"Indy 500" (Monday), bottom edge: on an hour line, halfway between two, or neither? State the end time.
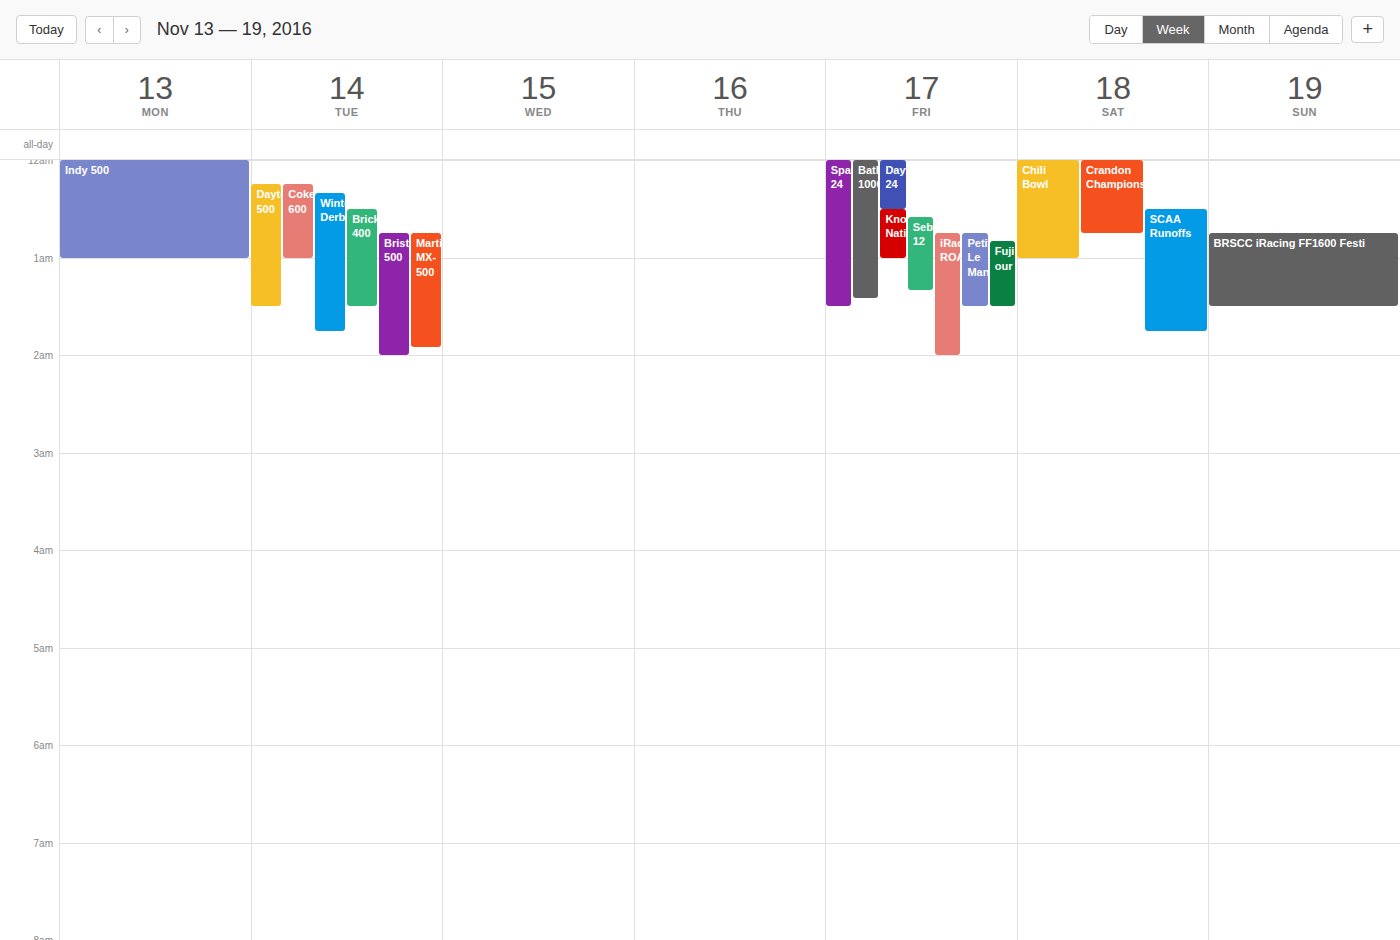
1:00 AM -- exactly on the 1 AM line.